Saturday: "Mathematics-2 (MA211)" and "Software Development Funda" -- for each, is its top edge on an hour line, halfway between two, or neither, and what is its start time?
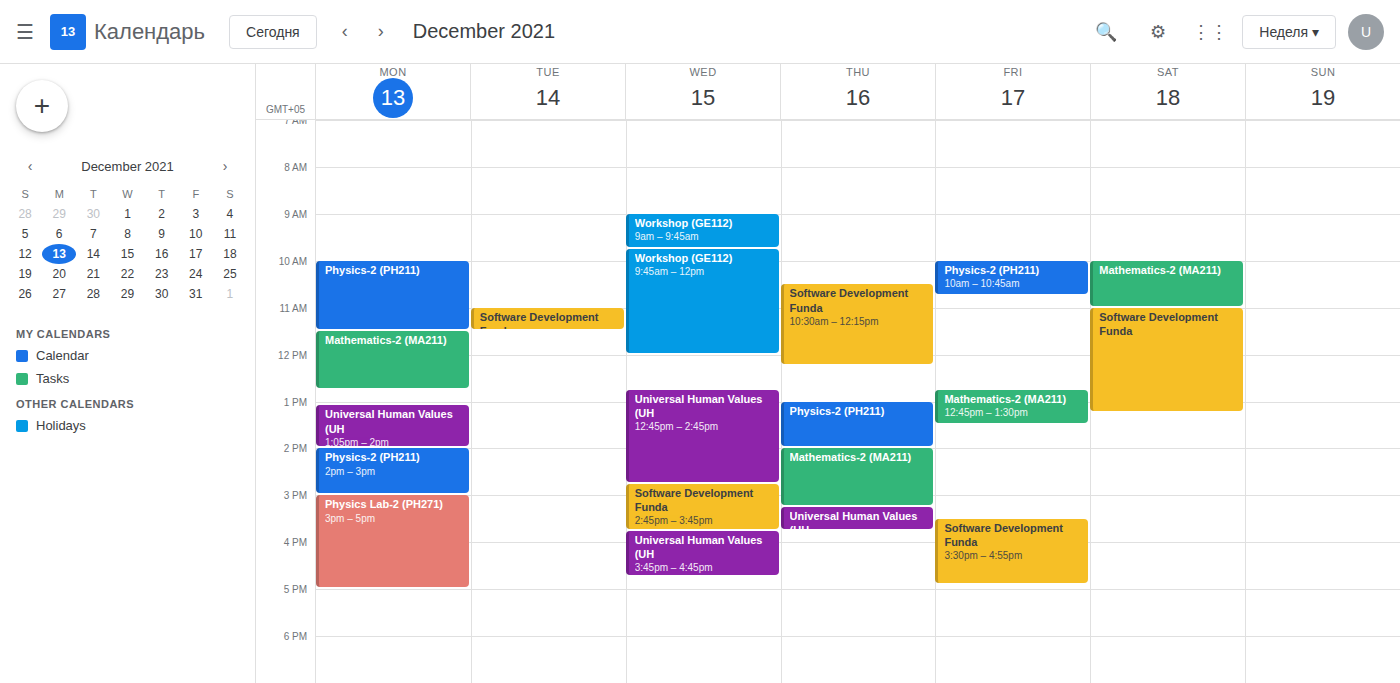
"Mathematics-2 (MA211)": 10:00 AM, exactly on the 10 AM line. "Software Development Funda": 11:00 AM, exactly on the 11 AM line.